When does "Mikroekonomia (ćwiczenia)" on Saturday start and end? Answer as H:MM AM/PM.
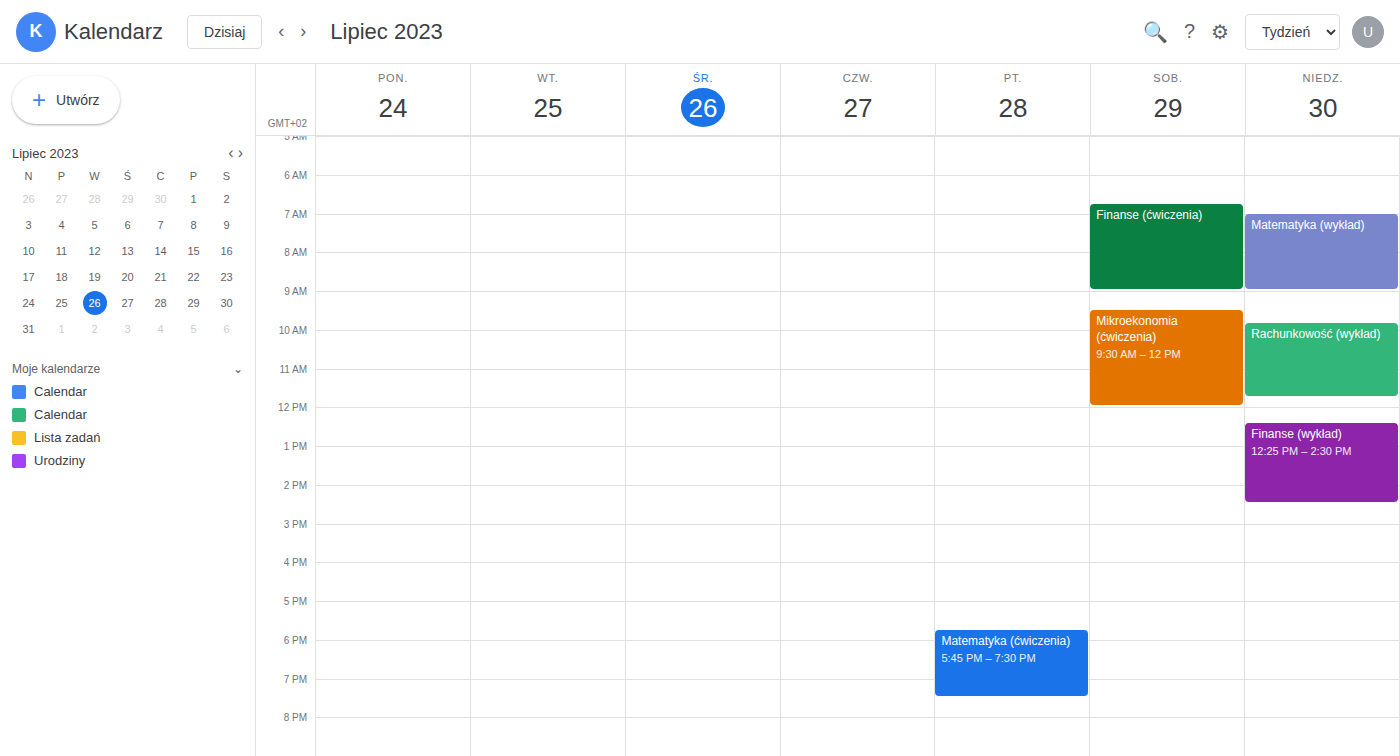
9:30 AM to 12:00 PM